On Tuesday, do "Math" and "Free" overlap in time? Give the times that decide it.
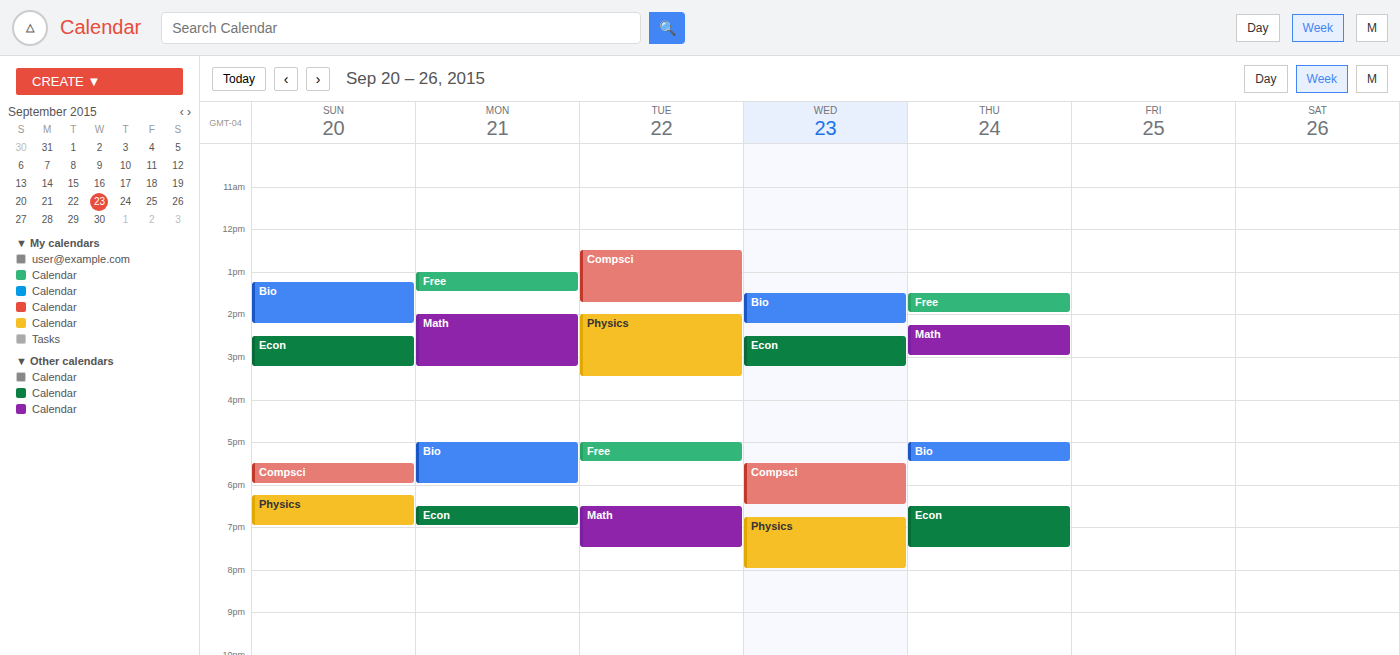
"Free" ends at 5:30 PM and "Math" starts at 6:30 PM -- no overlap.